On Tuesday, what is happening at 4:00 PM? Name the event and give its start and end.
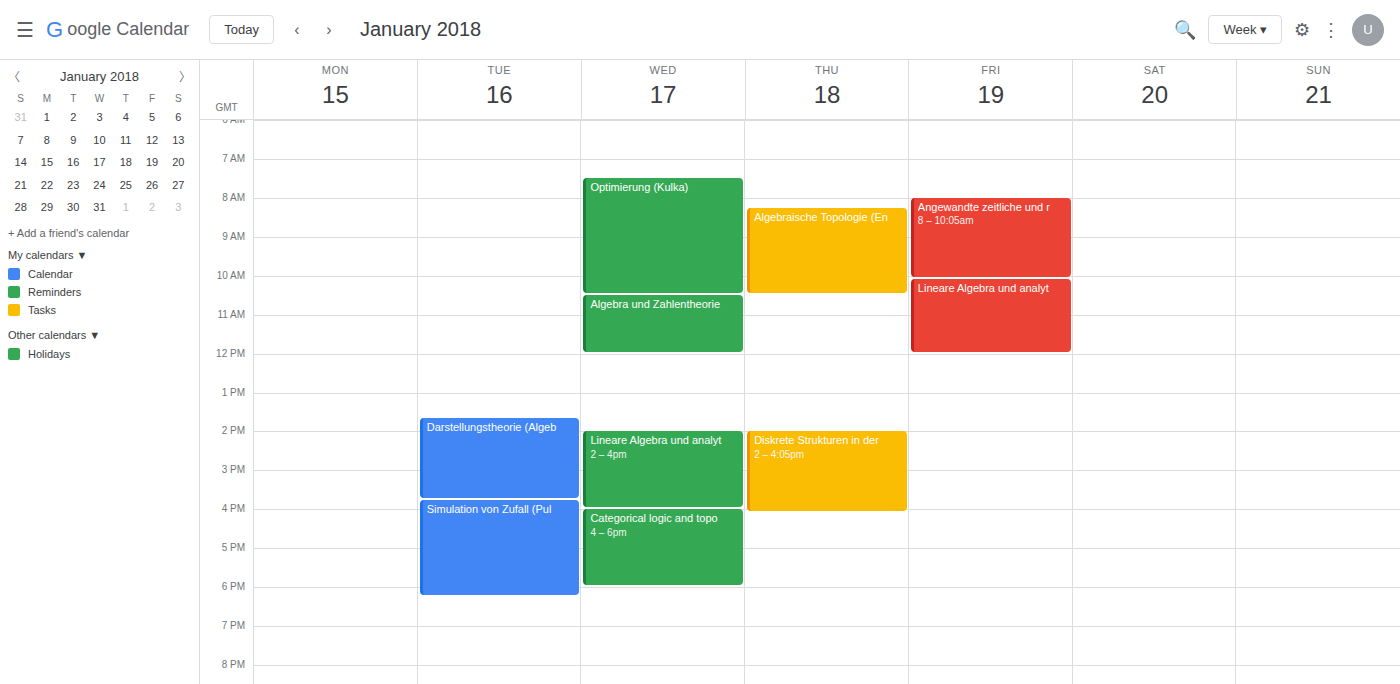
"Simulation von Zufall (Pul", 3:45 PM to 6:15 PM